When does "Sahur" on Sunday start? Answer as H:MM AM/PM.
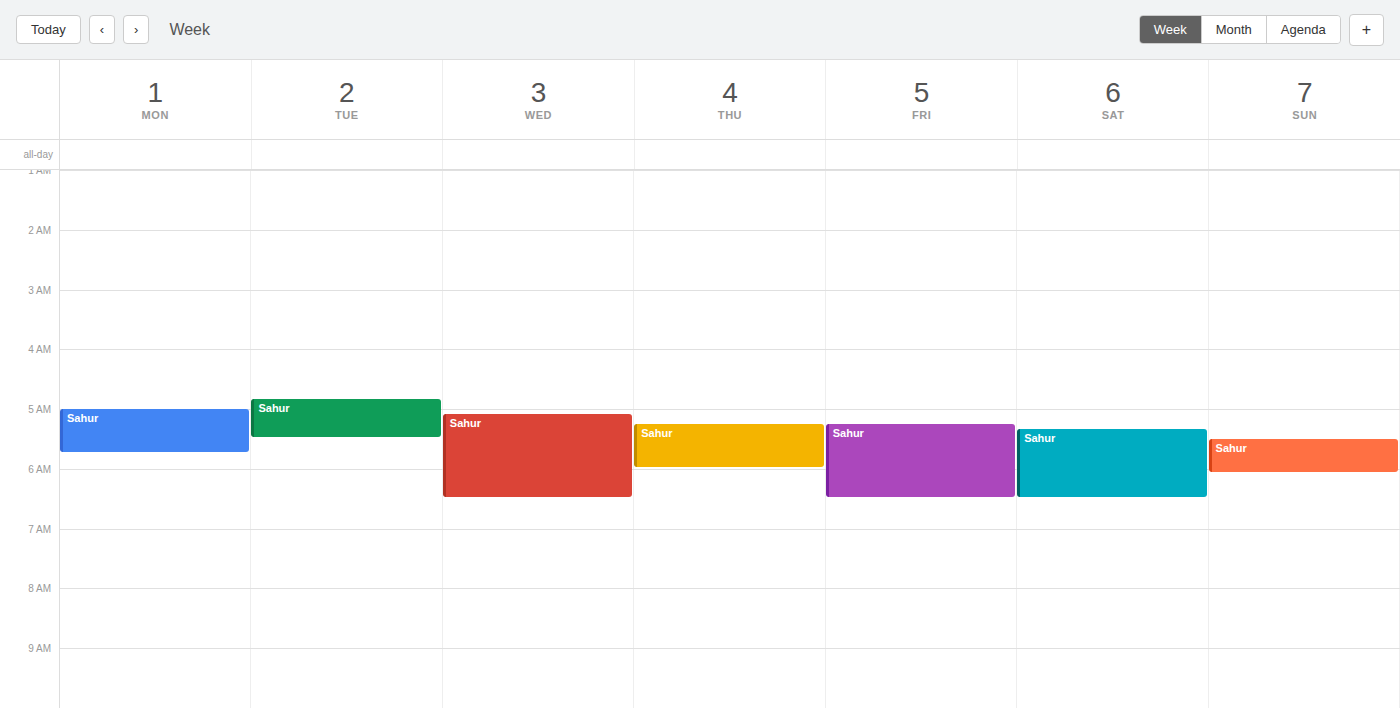
5:30 AM